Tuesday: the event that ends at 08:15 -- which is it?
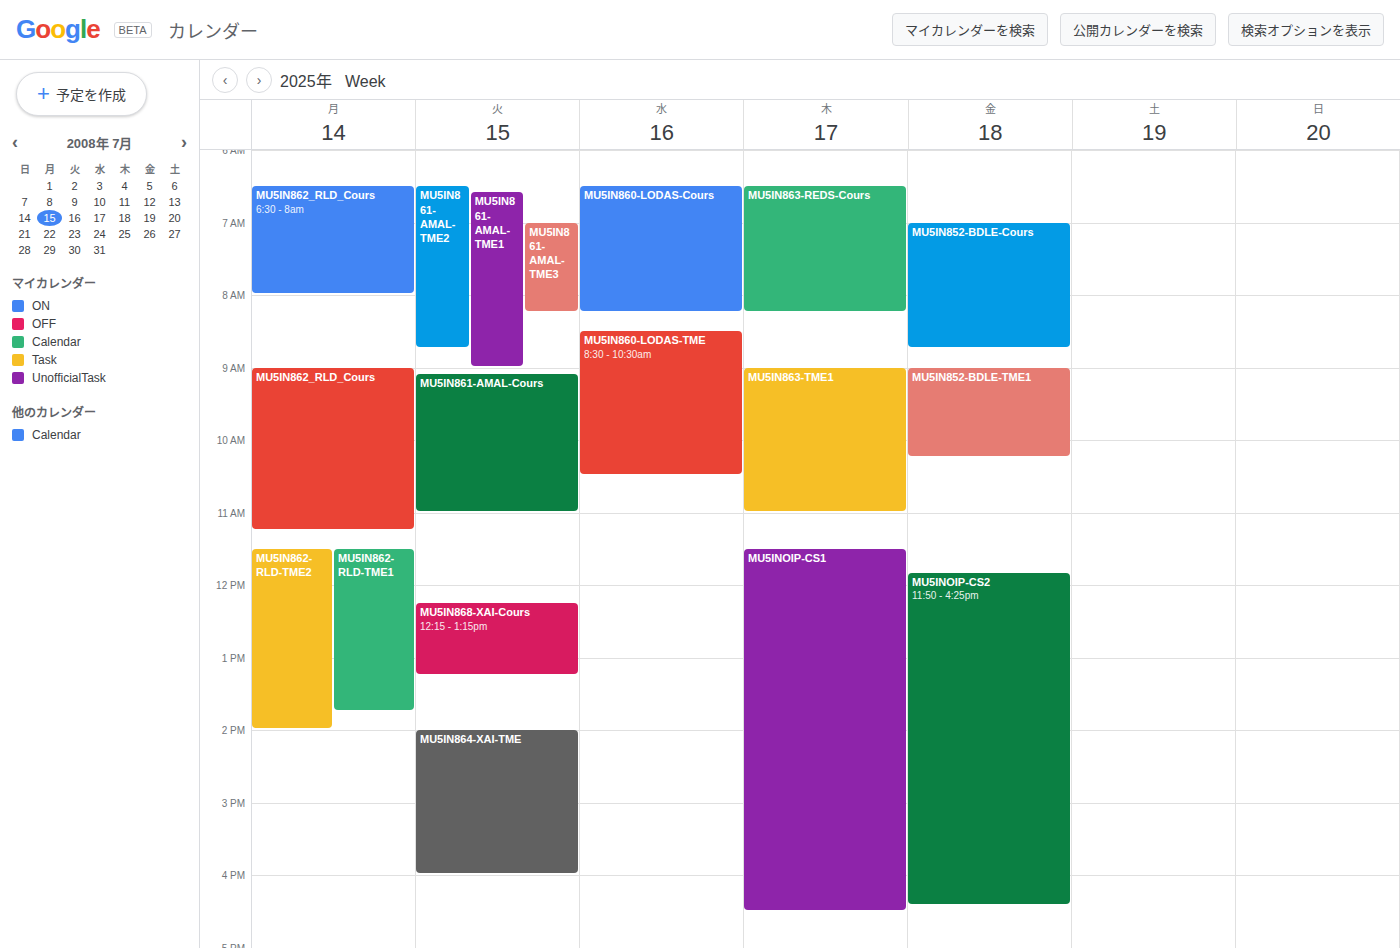
"MU5IN861-AMAL-TME3"